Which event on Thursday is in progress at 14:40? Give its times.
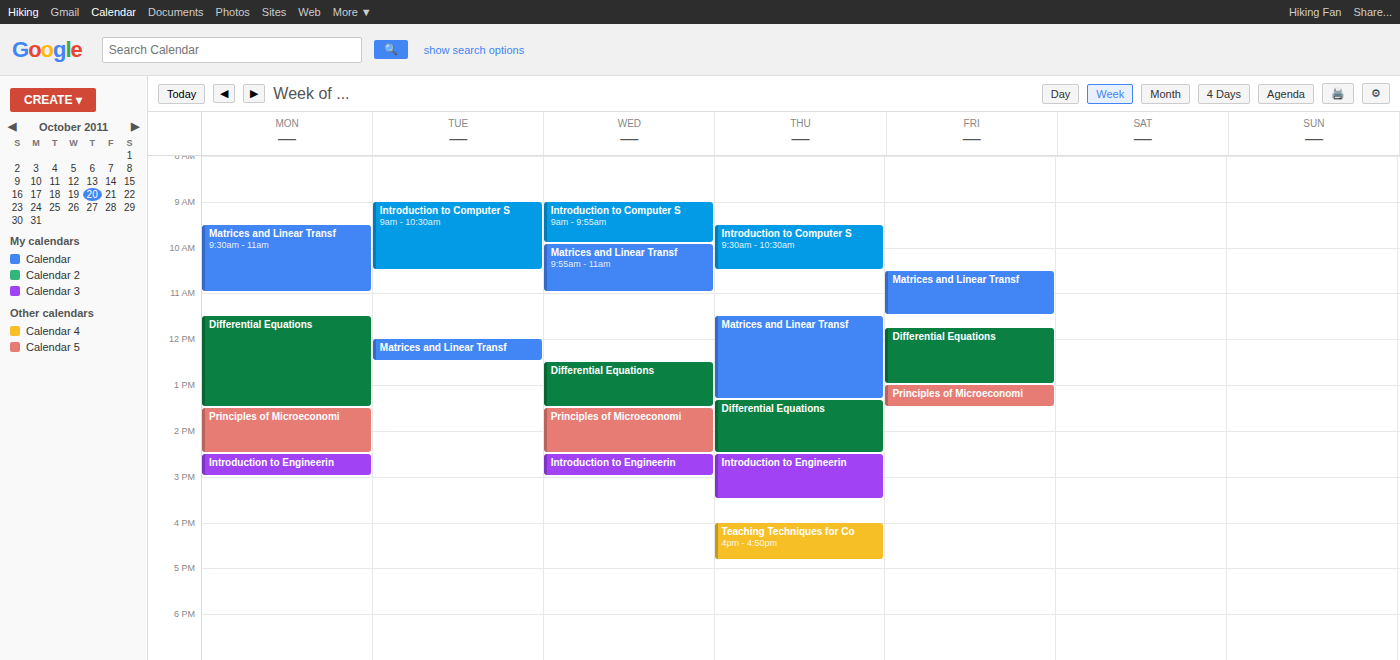
"Introduction to Engineerin", 14:30 to 15:30